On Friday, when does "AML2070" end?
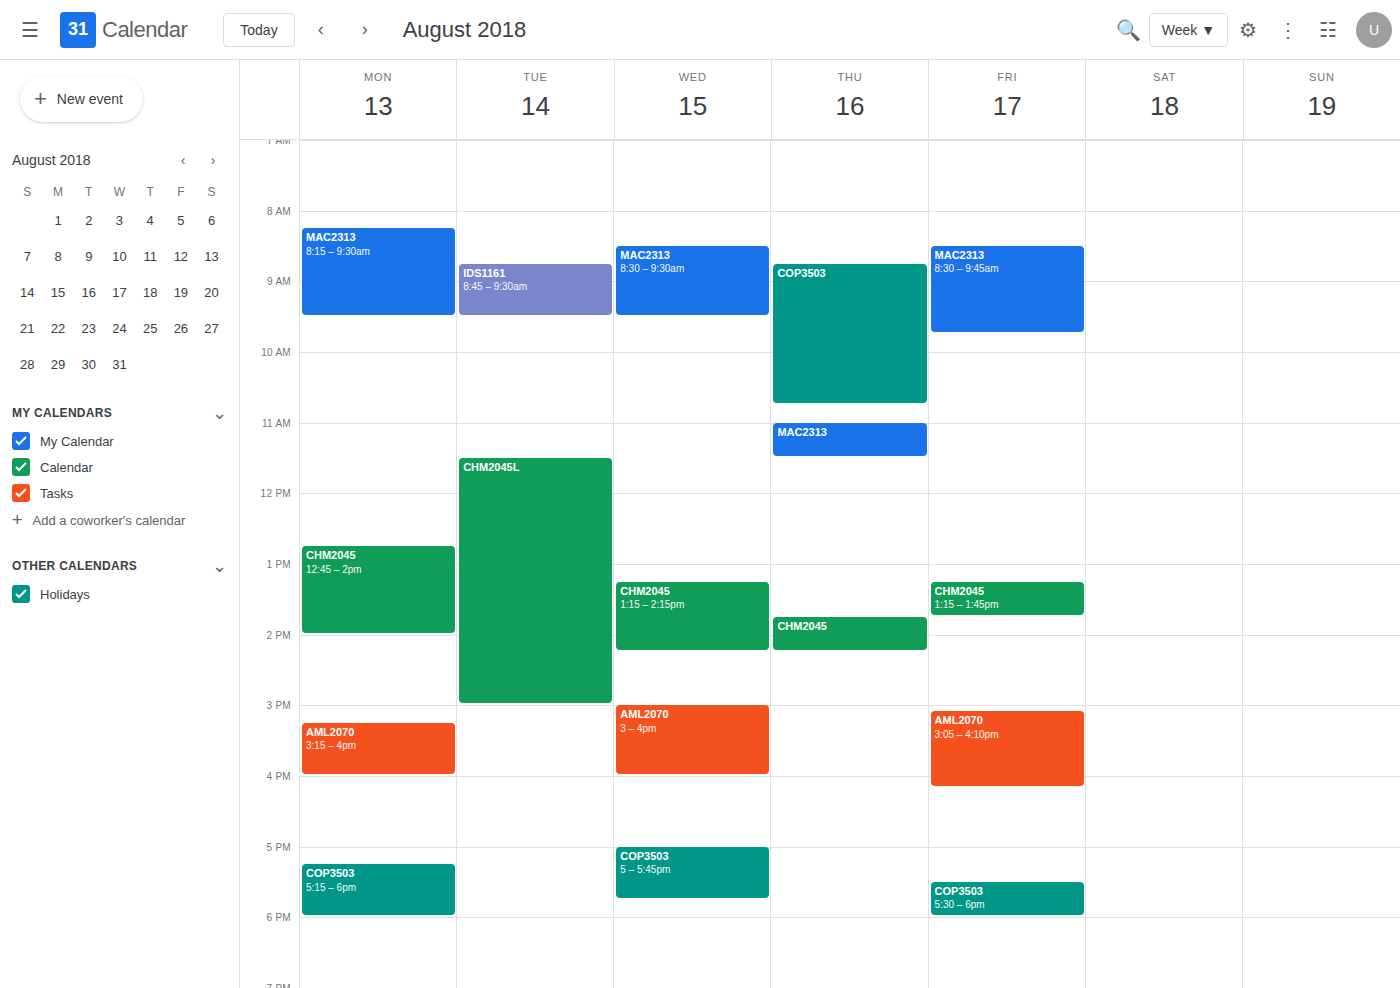
16:10